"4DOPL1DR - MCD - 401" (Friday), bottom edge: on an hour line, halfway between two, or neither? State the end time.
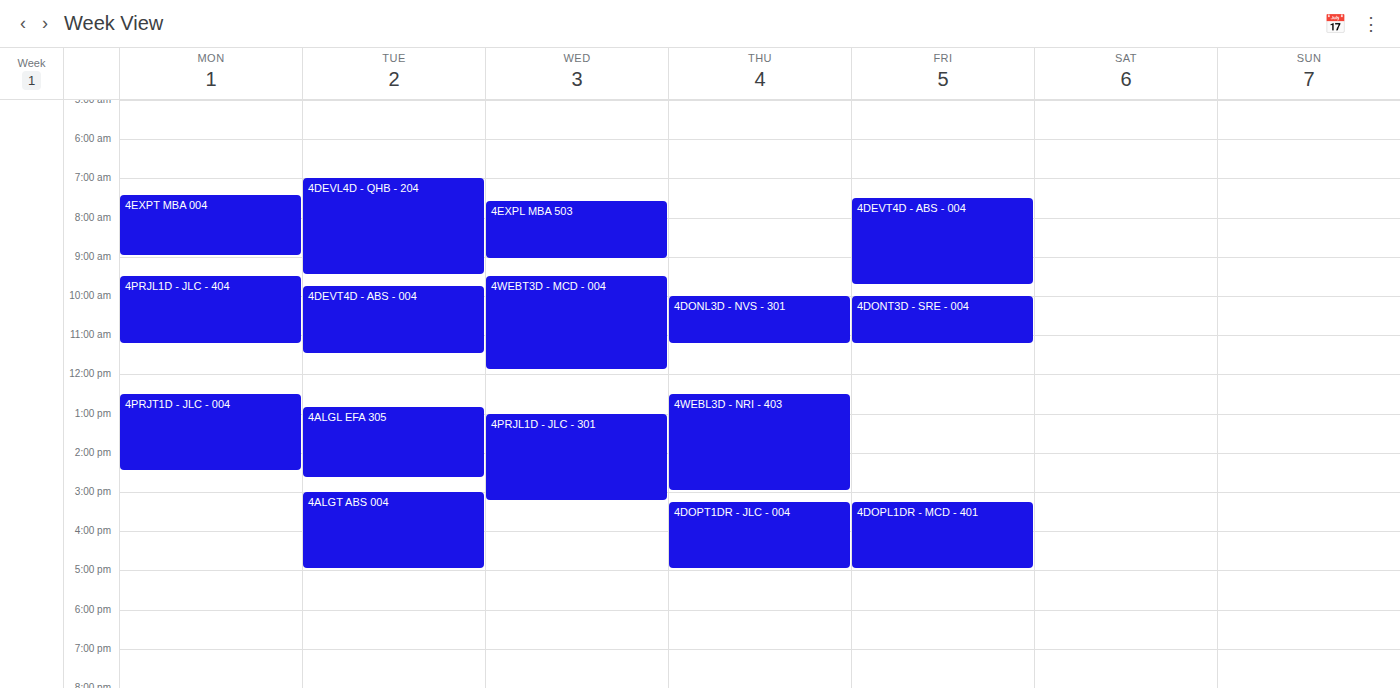
5:00 PM -- exactly on the 5 PM line.